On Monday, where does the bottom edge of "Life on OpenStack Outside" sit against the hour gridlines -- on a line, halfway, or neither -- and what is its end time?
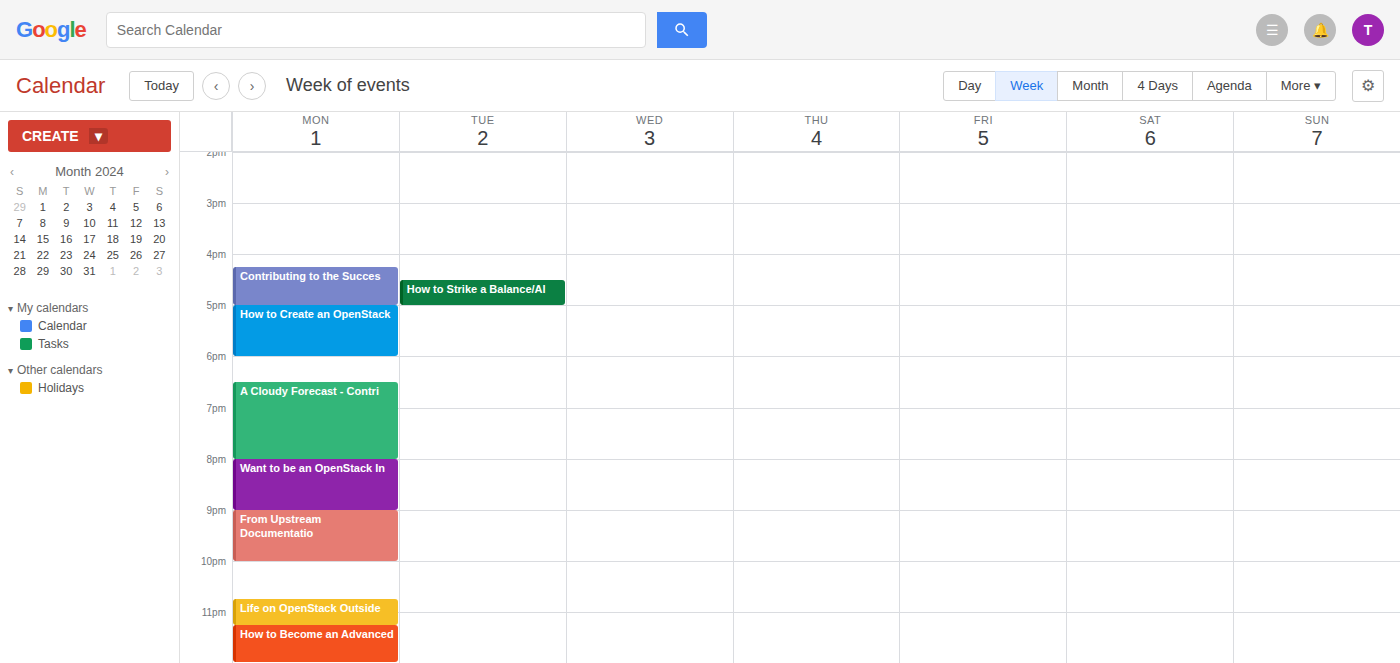
11:15 PM -- neither: a quarter of the way from the 11 PM line to the 12 AM line.